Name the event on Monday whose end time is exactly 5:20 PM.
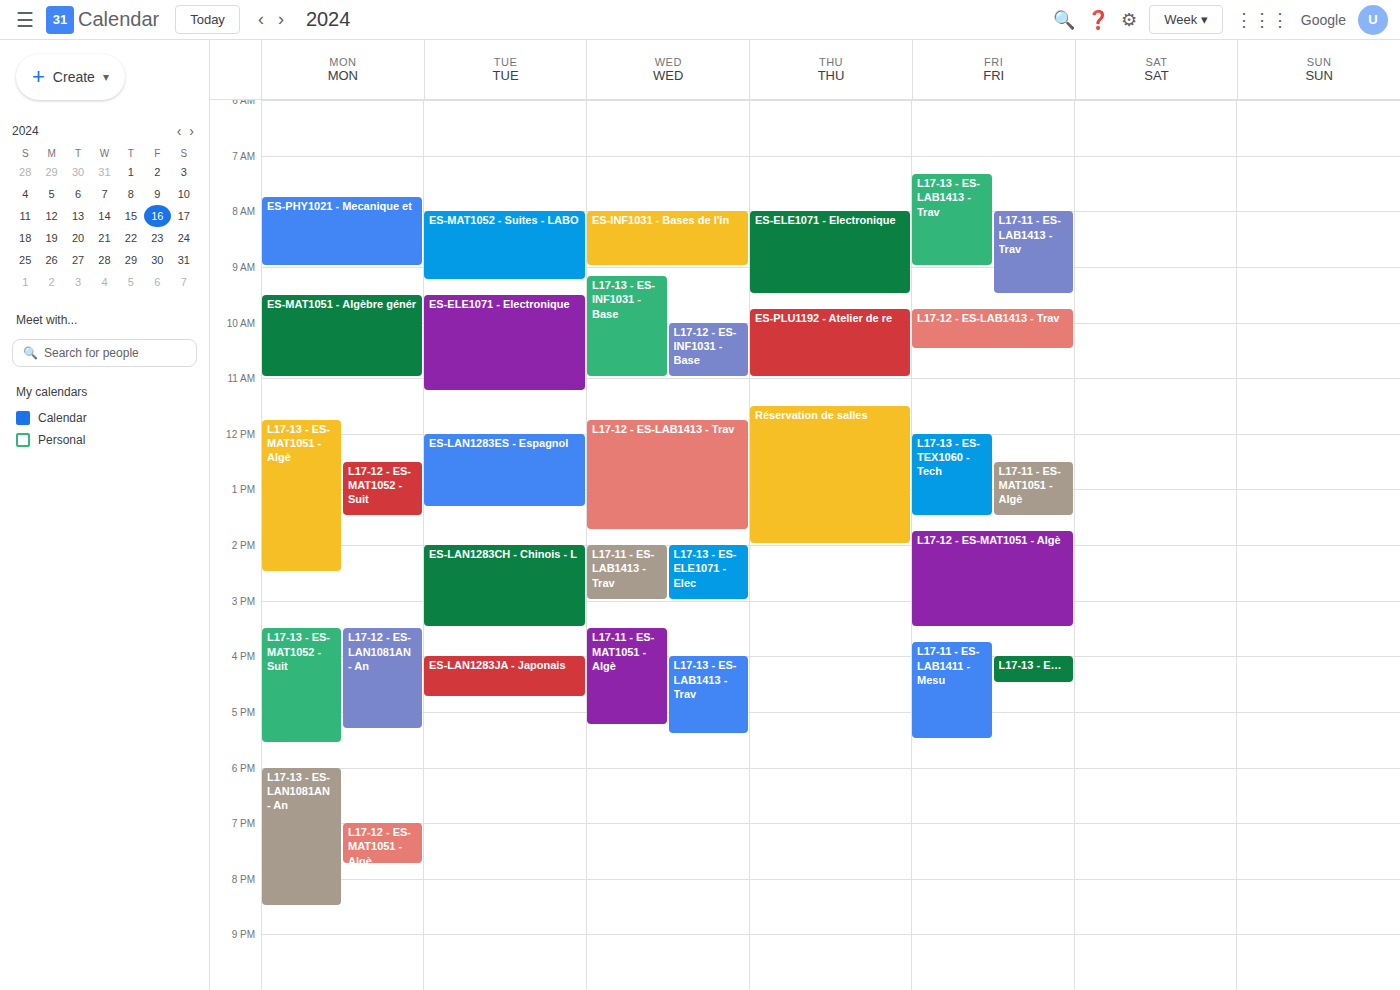
"L17-12 - ES-LAN1081AN - An"